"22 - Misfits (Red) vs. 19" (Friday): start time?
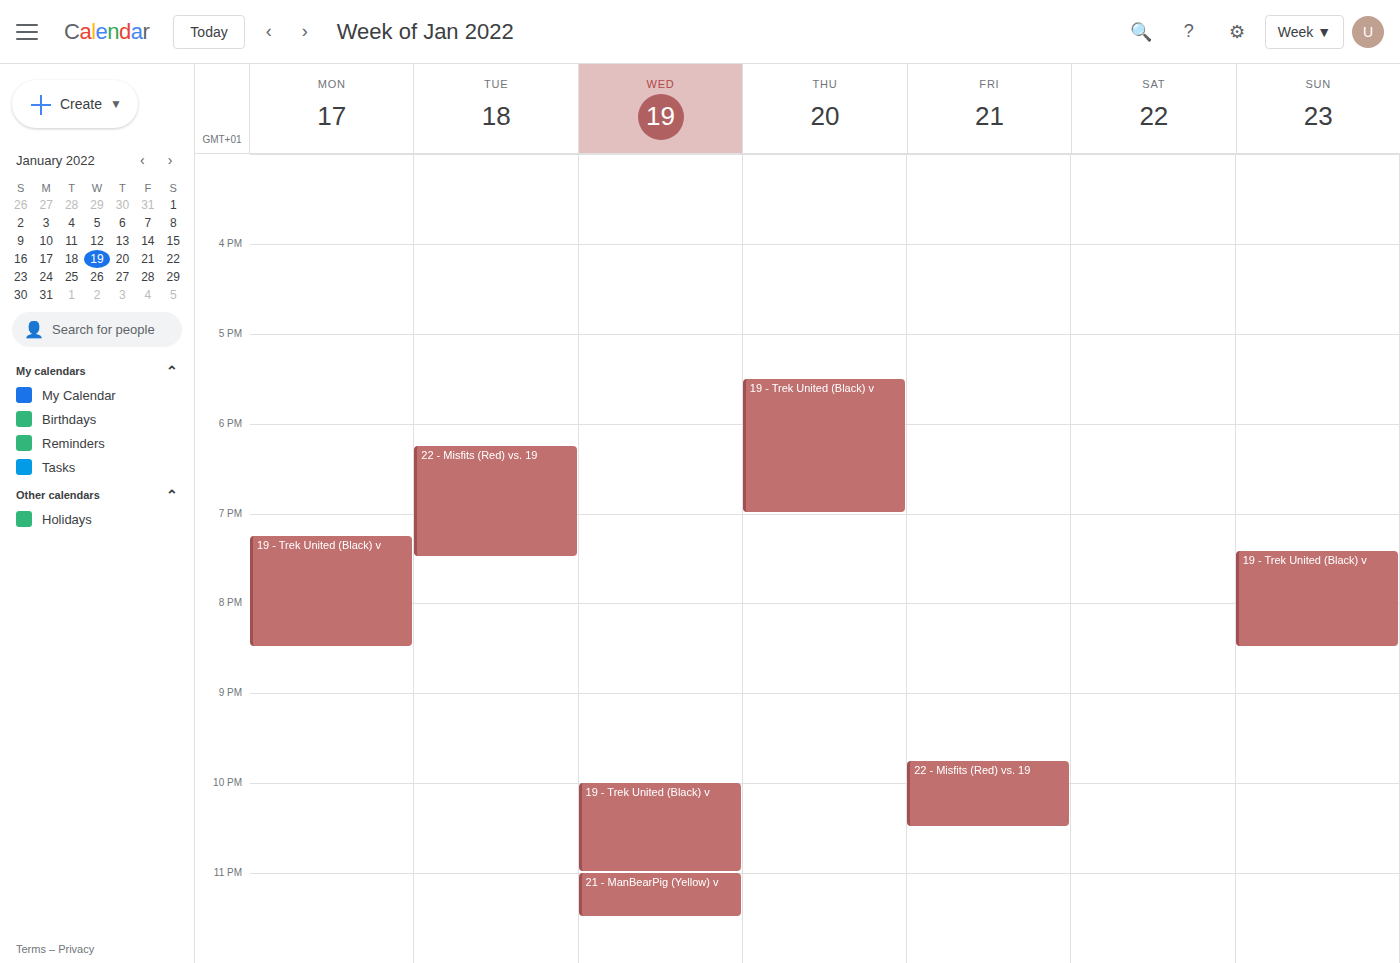
9:45 PM